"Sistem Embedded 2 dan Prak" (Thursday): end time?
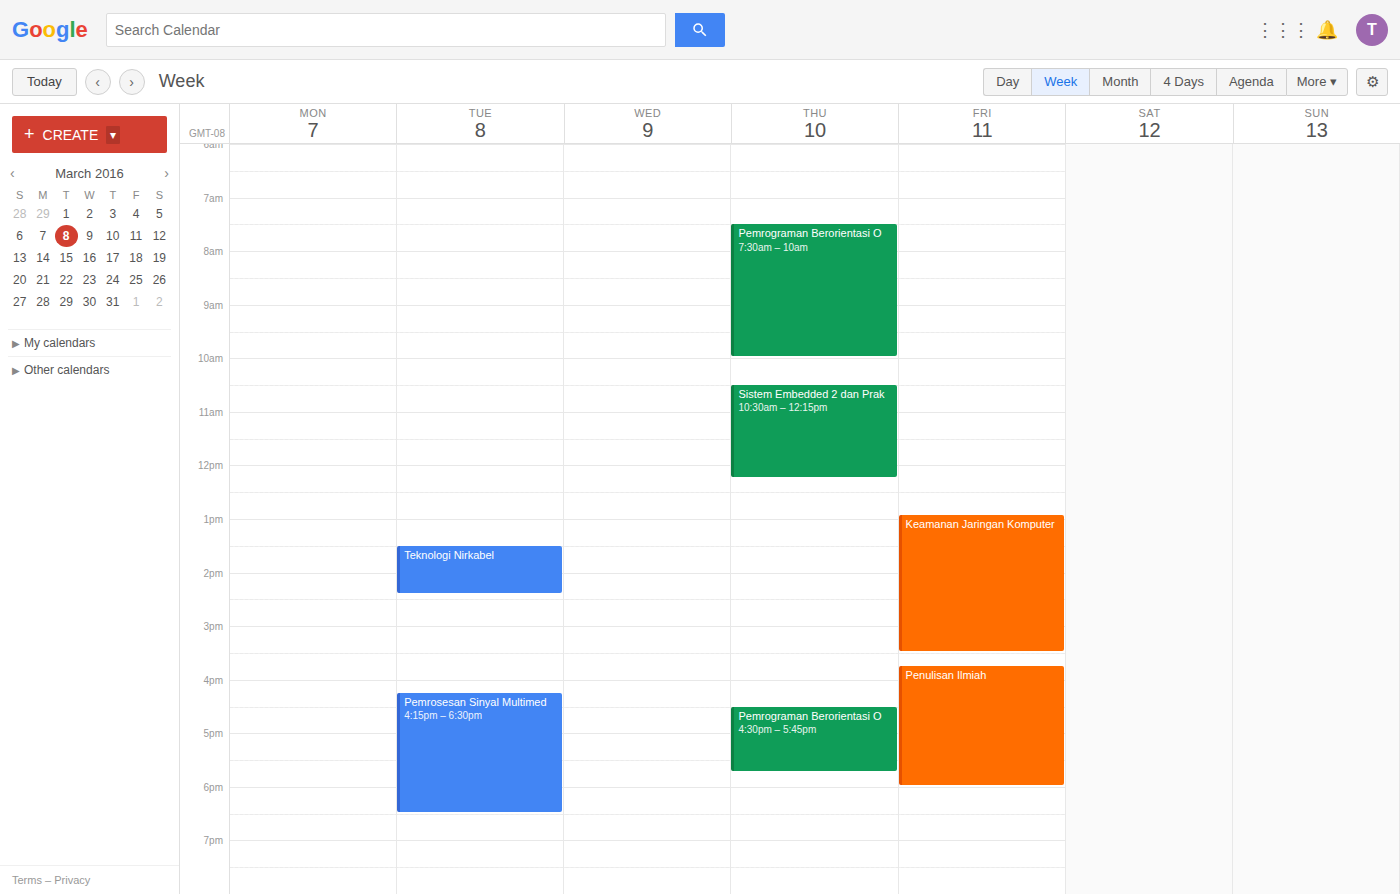
12:15 PM